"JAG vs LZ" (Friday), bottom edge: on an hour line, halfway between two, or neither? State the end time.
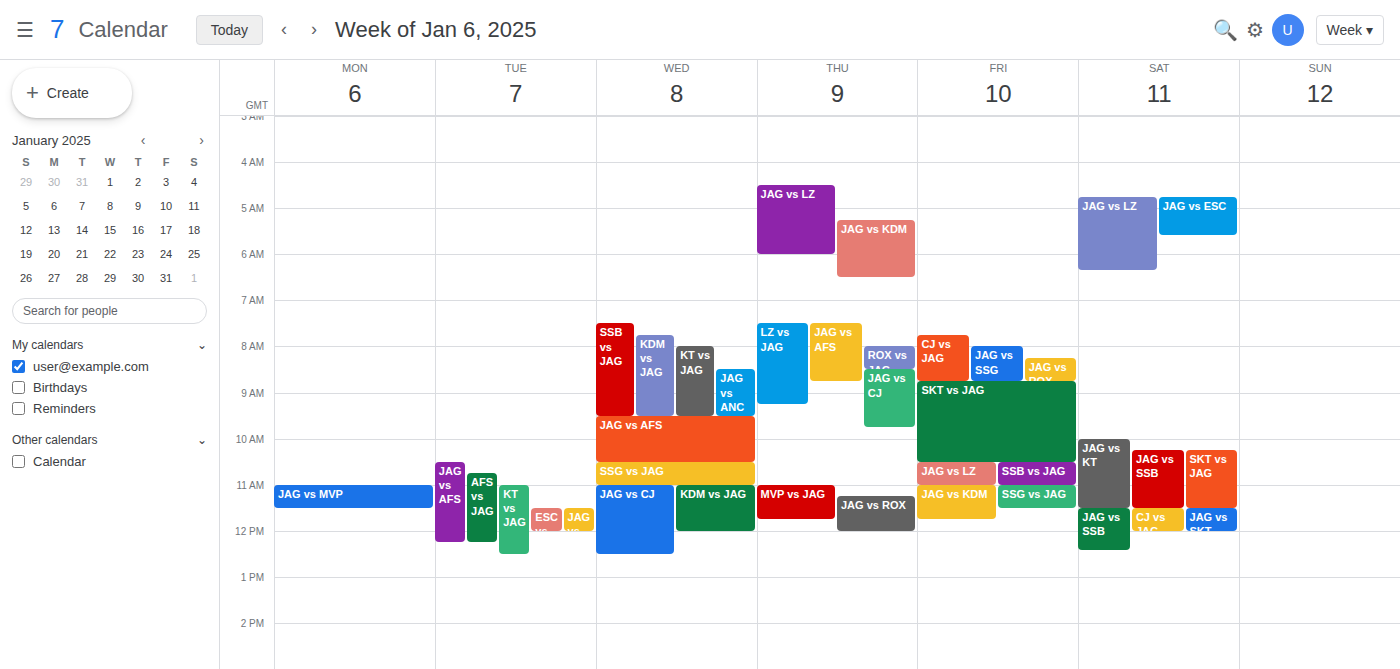
11:00 AM -- exactly on the 11 AM line.